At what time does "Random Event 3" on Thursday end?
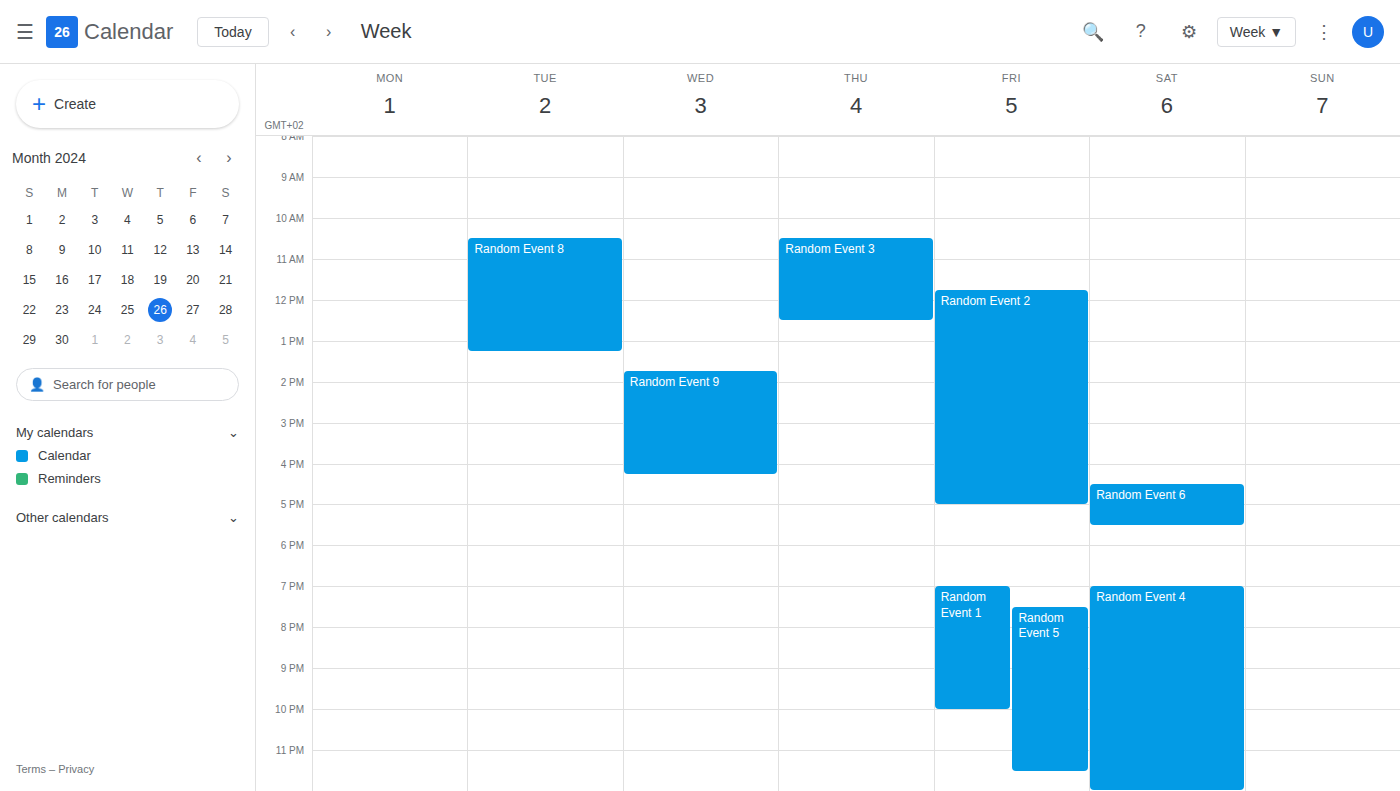
12:30 PM